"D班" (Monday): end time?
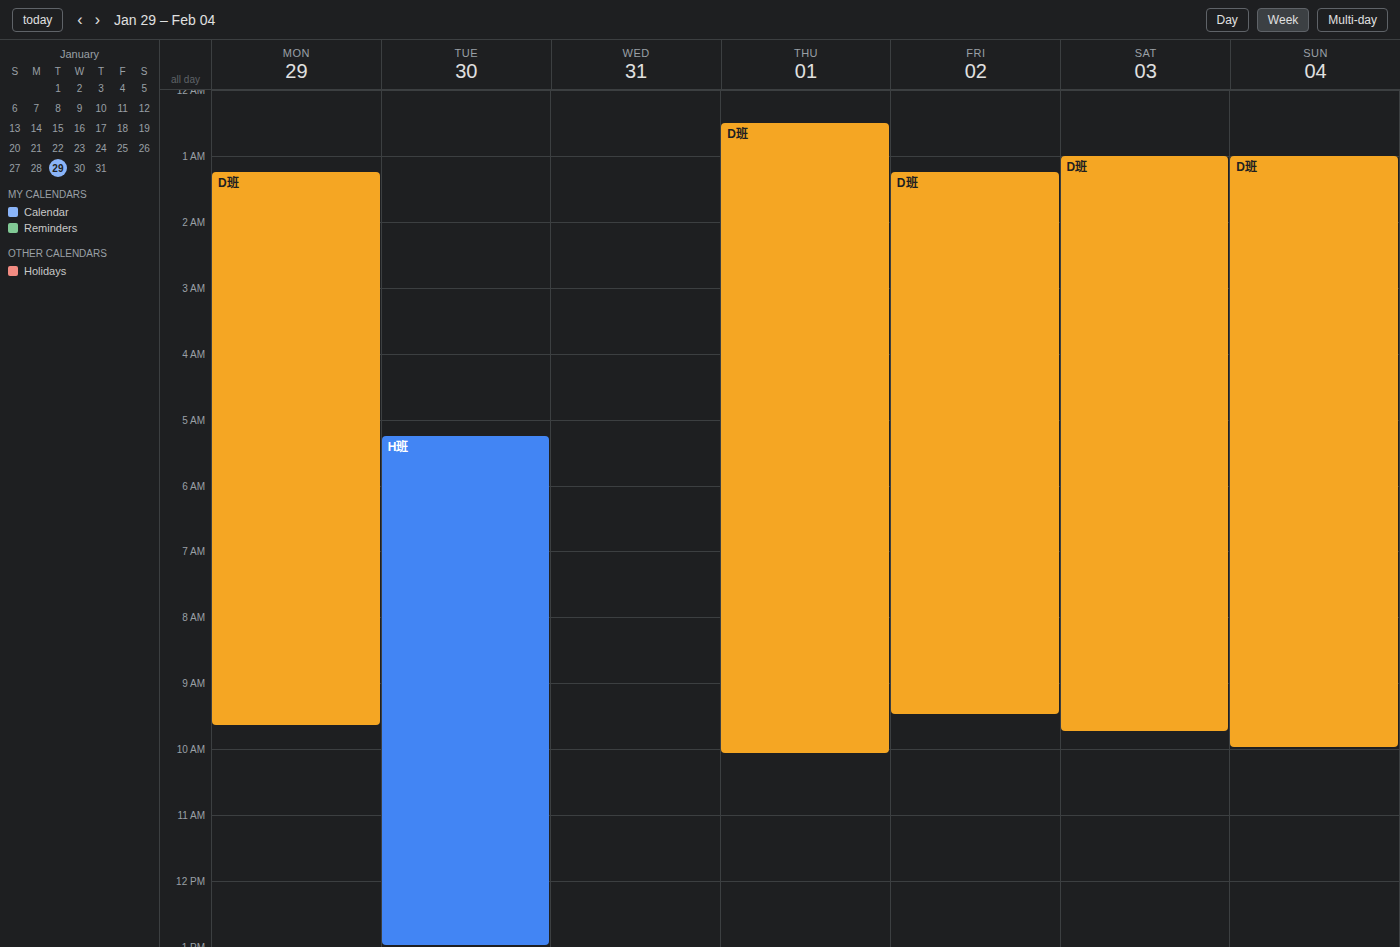
09:40